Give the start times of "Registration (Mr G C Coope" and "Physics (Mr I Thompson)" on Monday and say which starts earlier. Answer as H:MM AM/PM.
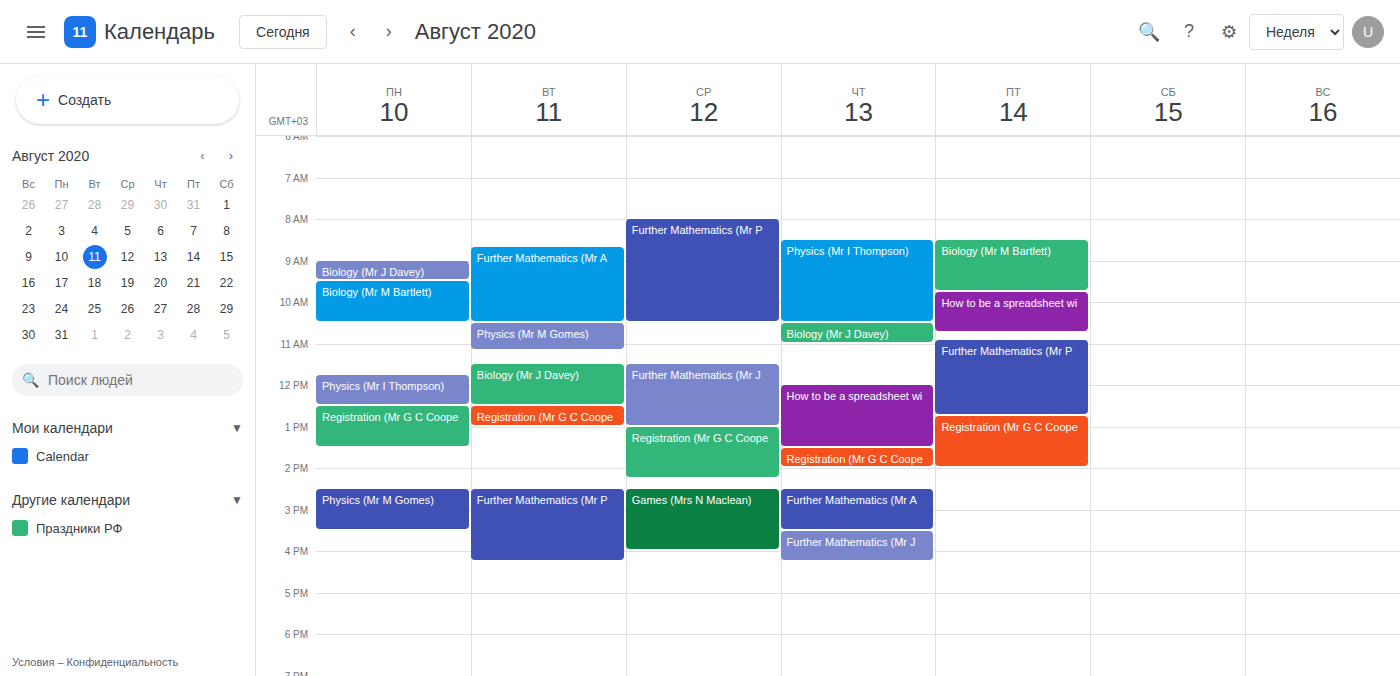
"Physics (Mr I Thompson)" 11:45 AM; "Registration (Mr G C Coope" 12:30 PM.